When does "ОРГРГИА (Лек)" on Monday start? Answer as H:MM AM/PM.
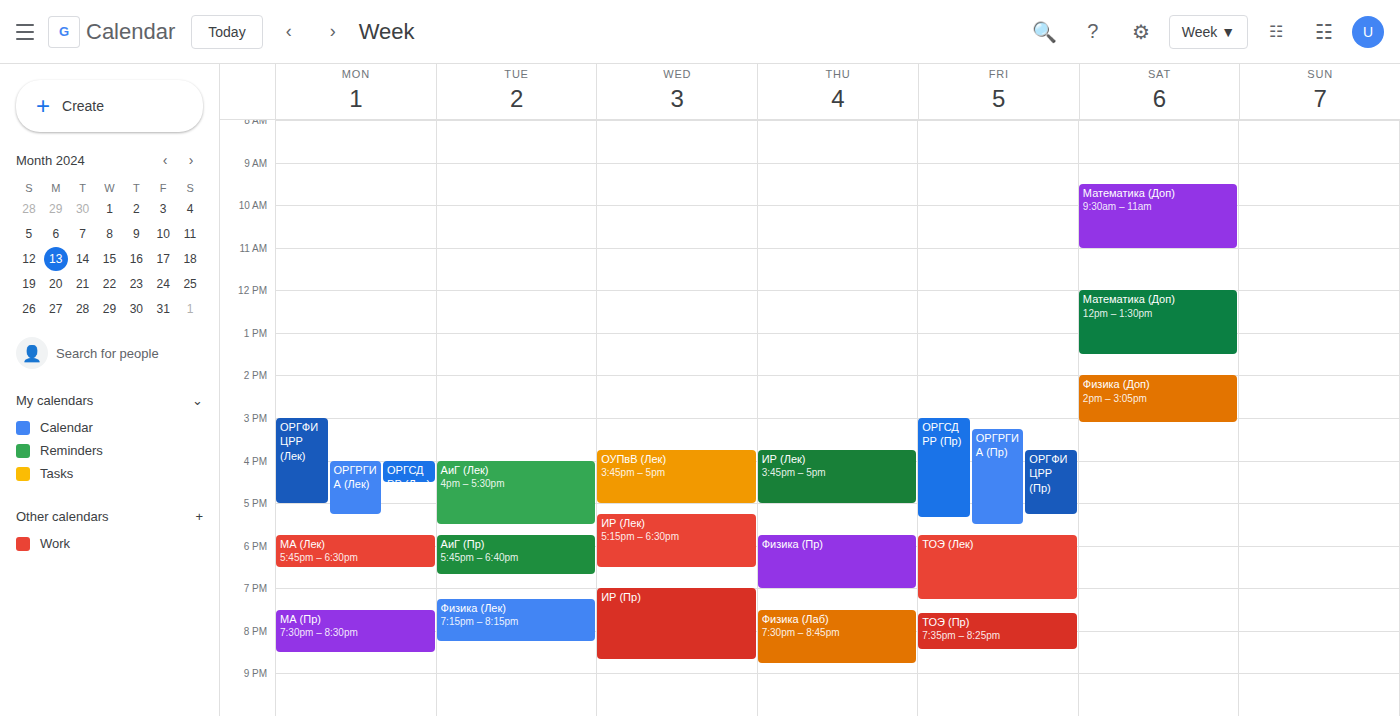
4:00 PM